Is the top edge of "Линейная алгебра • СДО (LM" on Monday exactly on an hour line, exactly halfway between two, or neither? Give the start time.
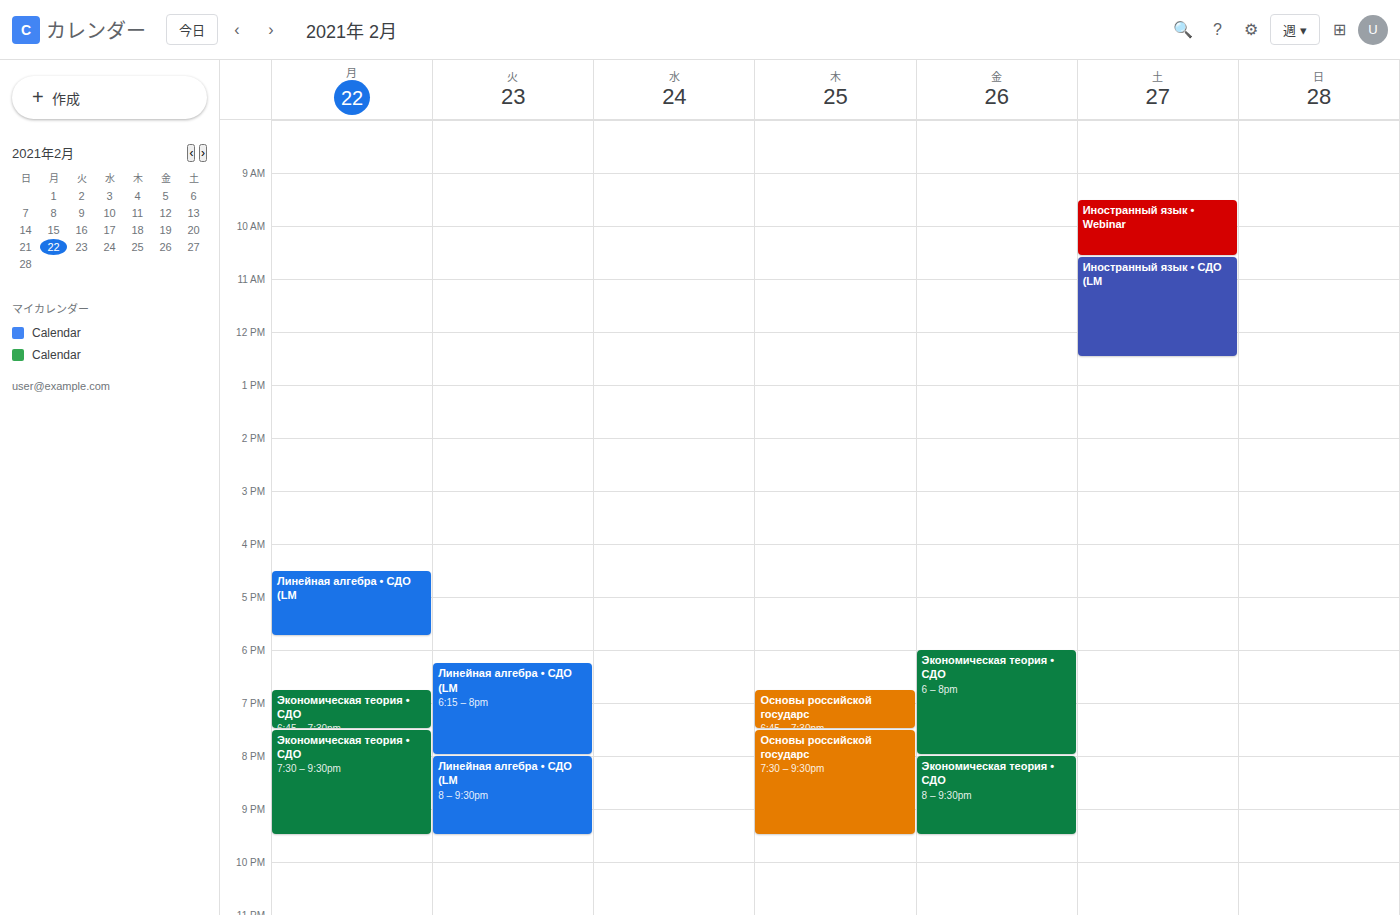
4:30 PM -- halfway between the 4 PM and 5 PM lines.